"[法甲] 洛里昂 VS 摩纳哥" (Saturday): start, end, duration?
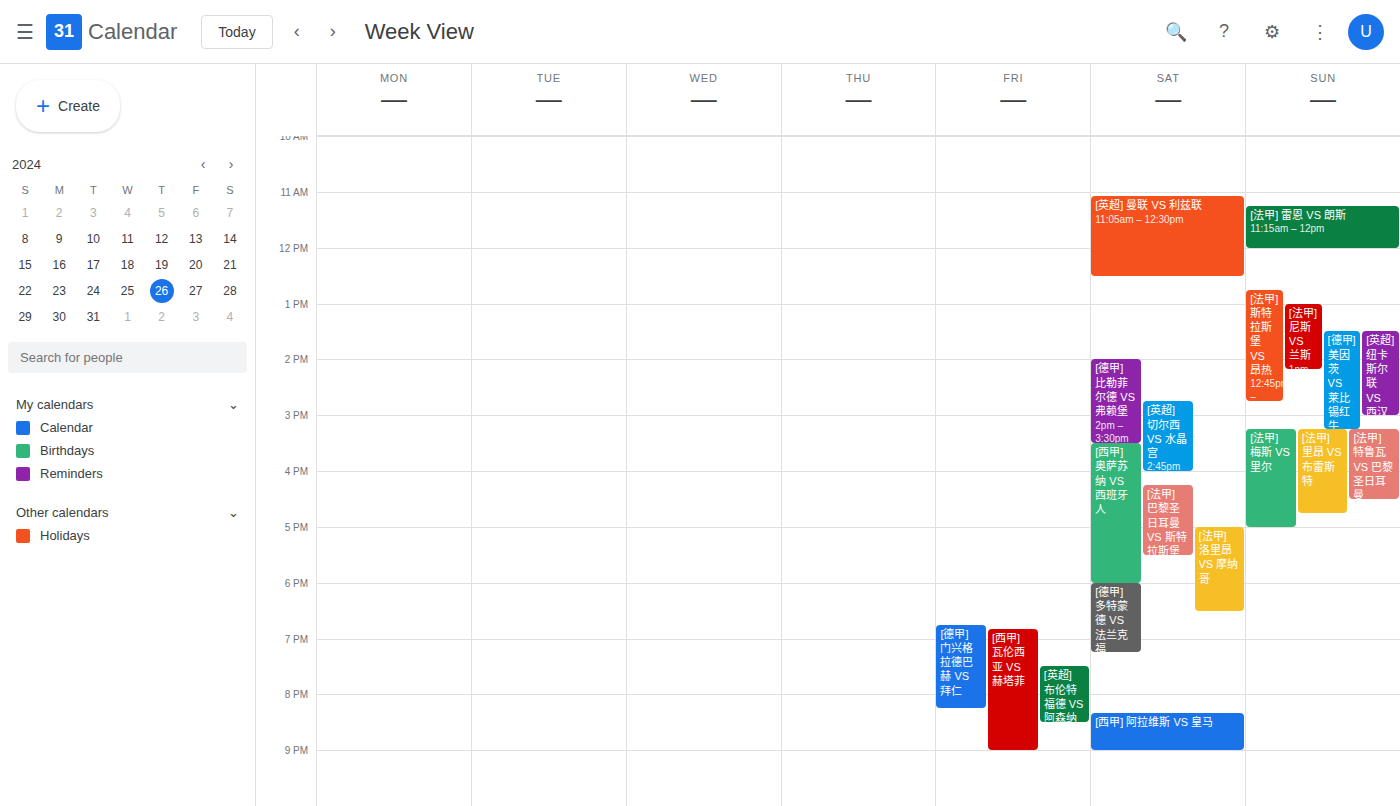
5:00 PM to 6:30 PM, 1 hour 30 minutes